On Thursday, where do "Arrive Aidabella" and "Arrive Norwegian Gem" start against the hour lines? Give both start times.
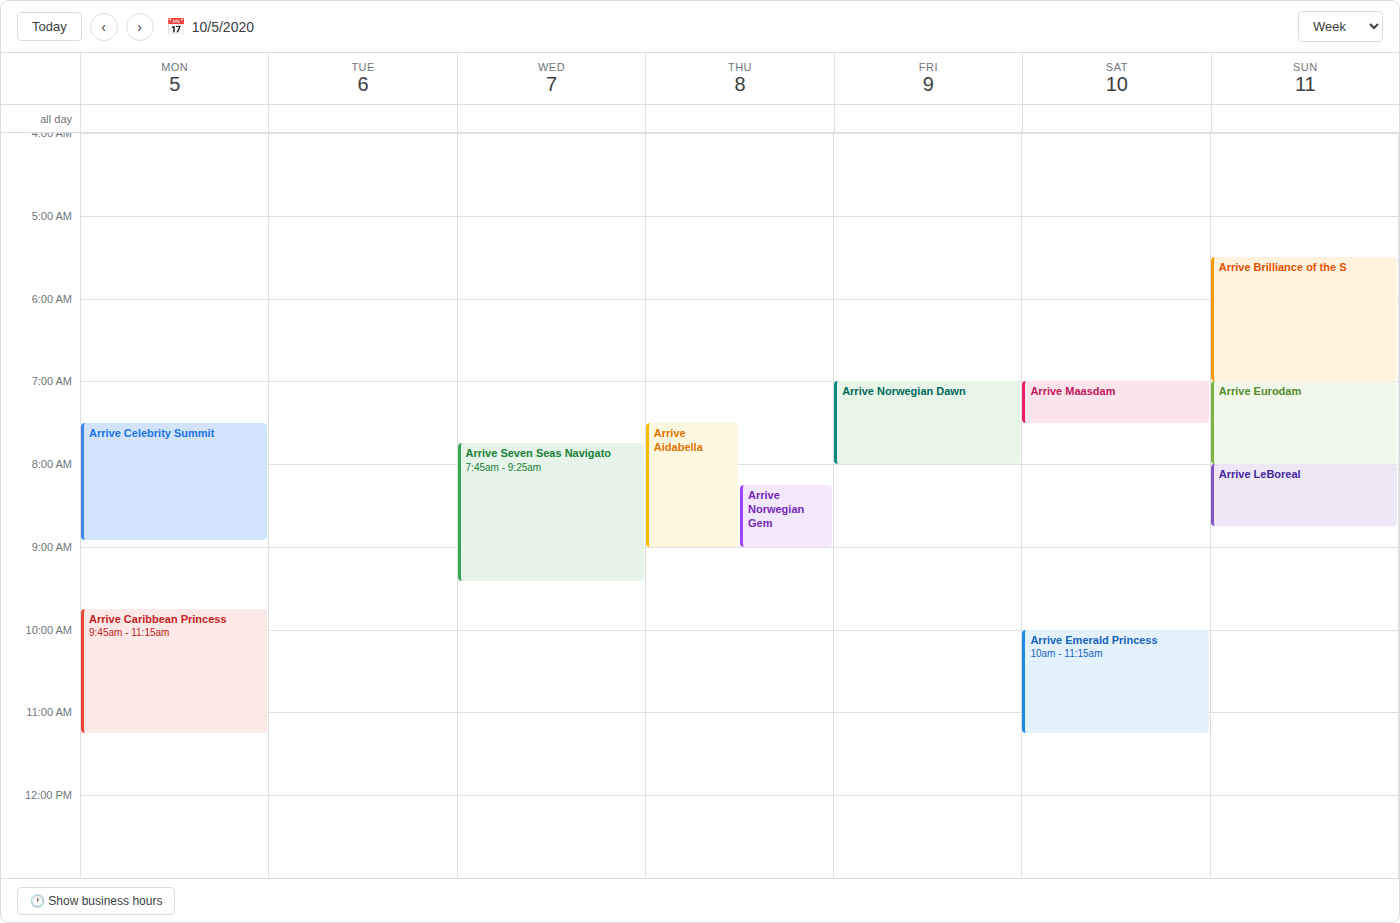
"Arrive Aidabella": 7:30 AM, halfway between the 7 AM and 8 AM lines. "Arrive Norwegian Gem": 8:15 AM, neither: a quarter of the way from the 8 AM line to the 9 AM line.